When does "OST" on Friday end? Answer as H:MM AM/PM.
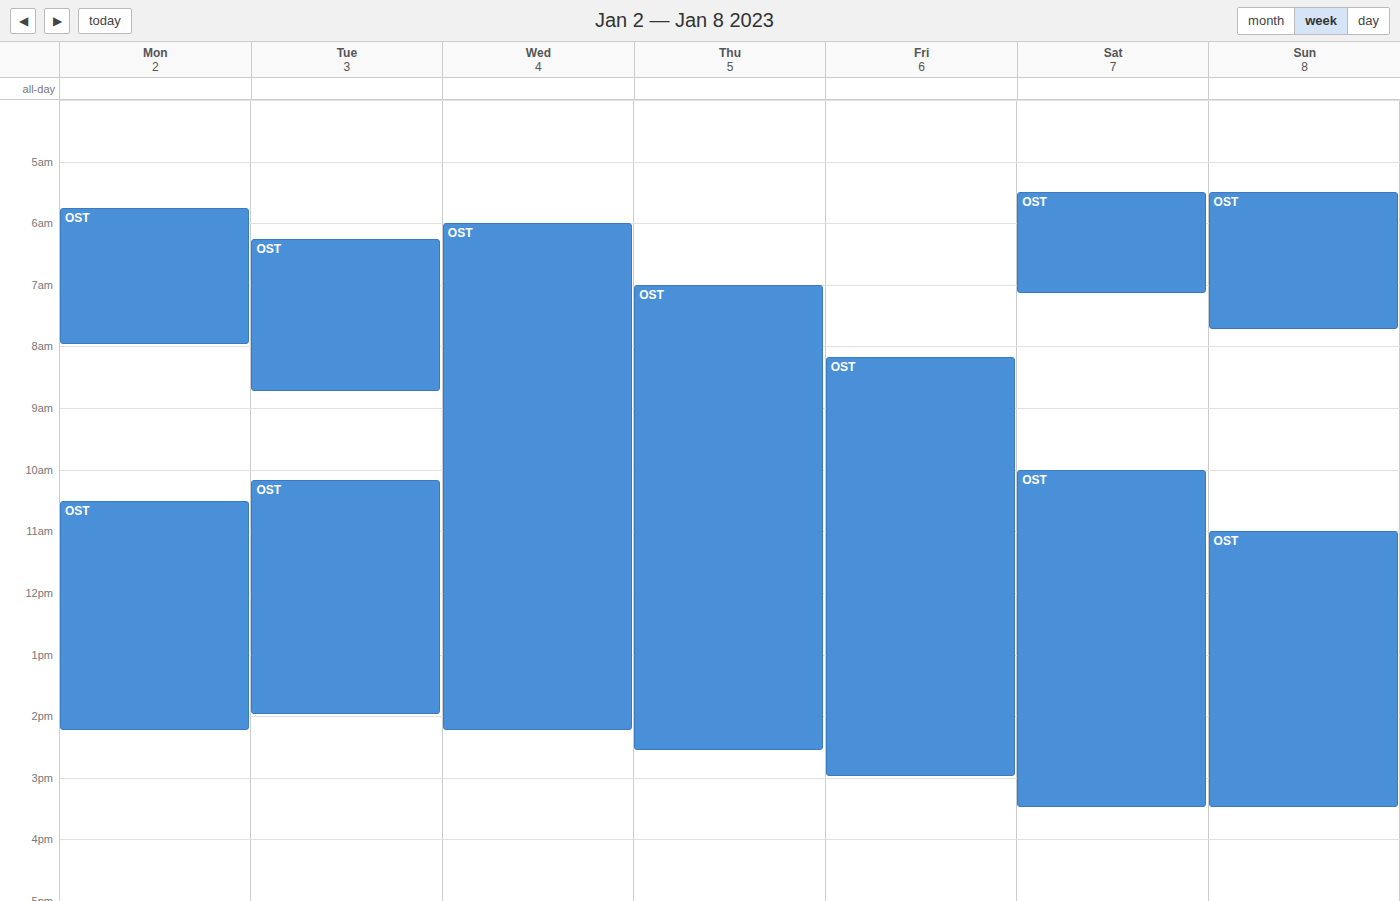
3:00 PM